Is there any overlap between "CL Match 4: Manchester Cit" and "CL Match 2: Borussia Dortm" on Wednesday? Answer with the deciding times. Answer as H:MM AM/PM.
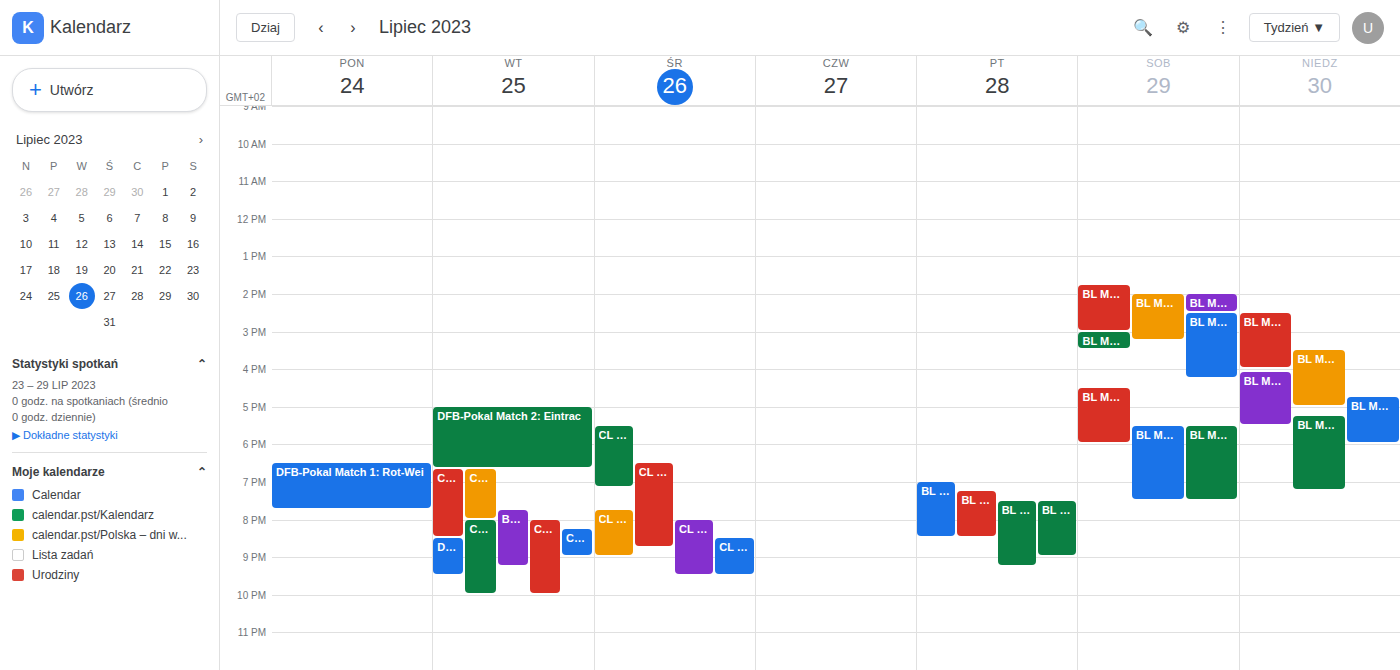
"CL Match 4: Manchester Cit" starts at 7:45 PM, before "CL Match 2: Borussia Dortm" ends at 8:45 PM -- they overlap.